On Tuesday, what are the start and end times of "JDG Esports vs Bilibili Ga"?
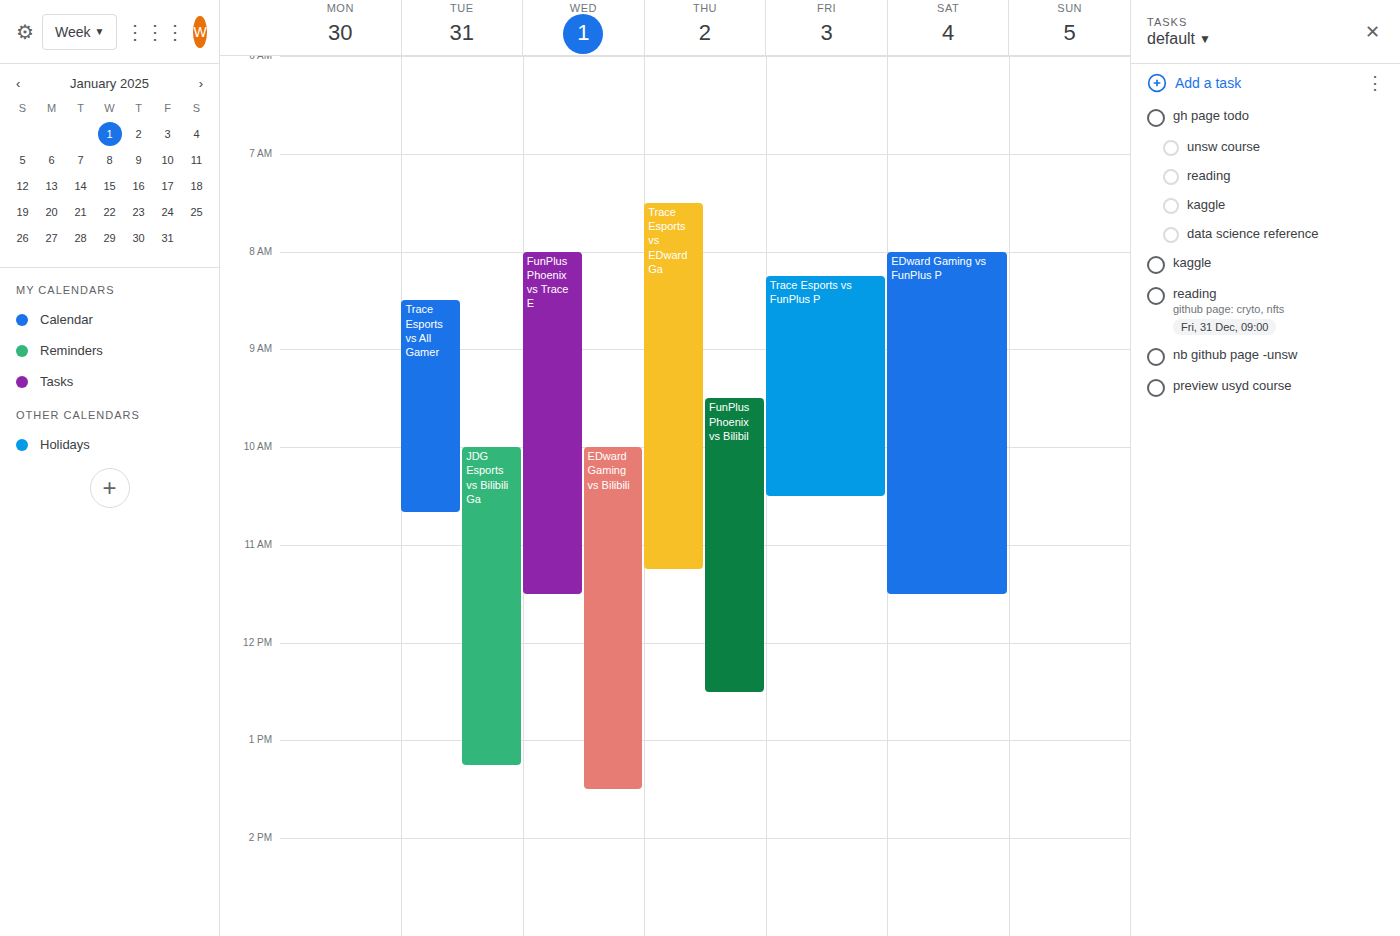
10:00 AM to 1:15 PM